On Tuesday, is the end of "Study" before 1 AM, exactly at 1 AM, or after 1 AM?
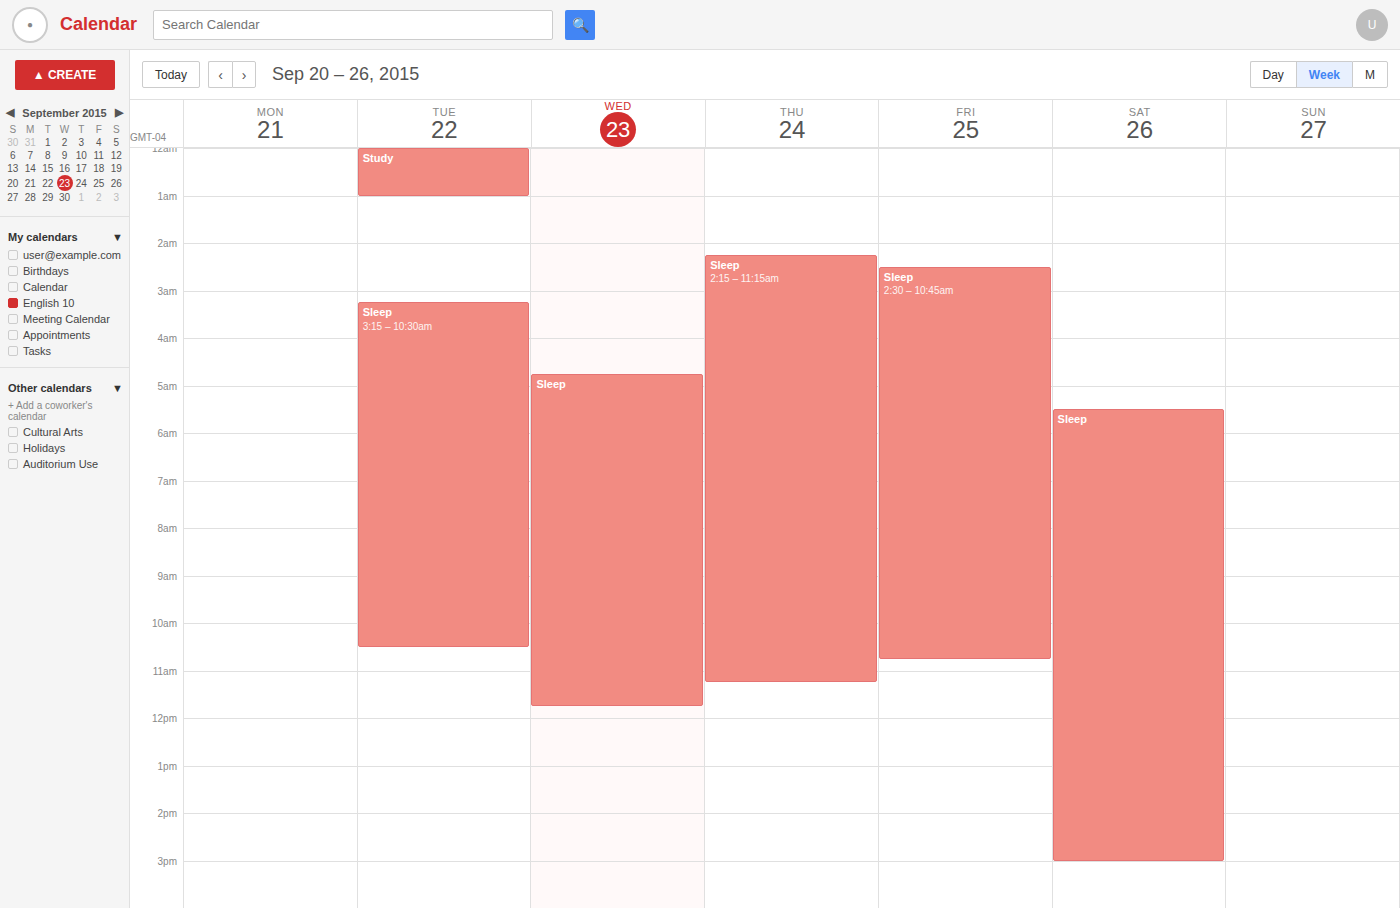
1:00 AM -- exactly at 1 AM, on the 1 AM line.